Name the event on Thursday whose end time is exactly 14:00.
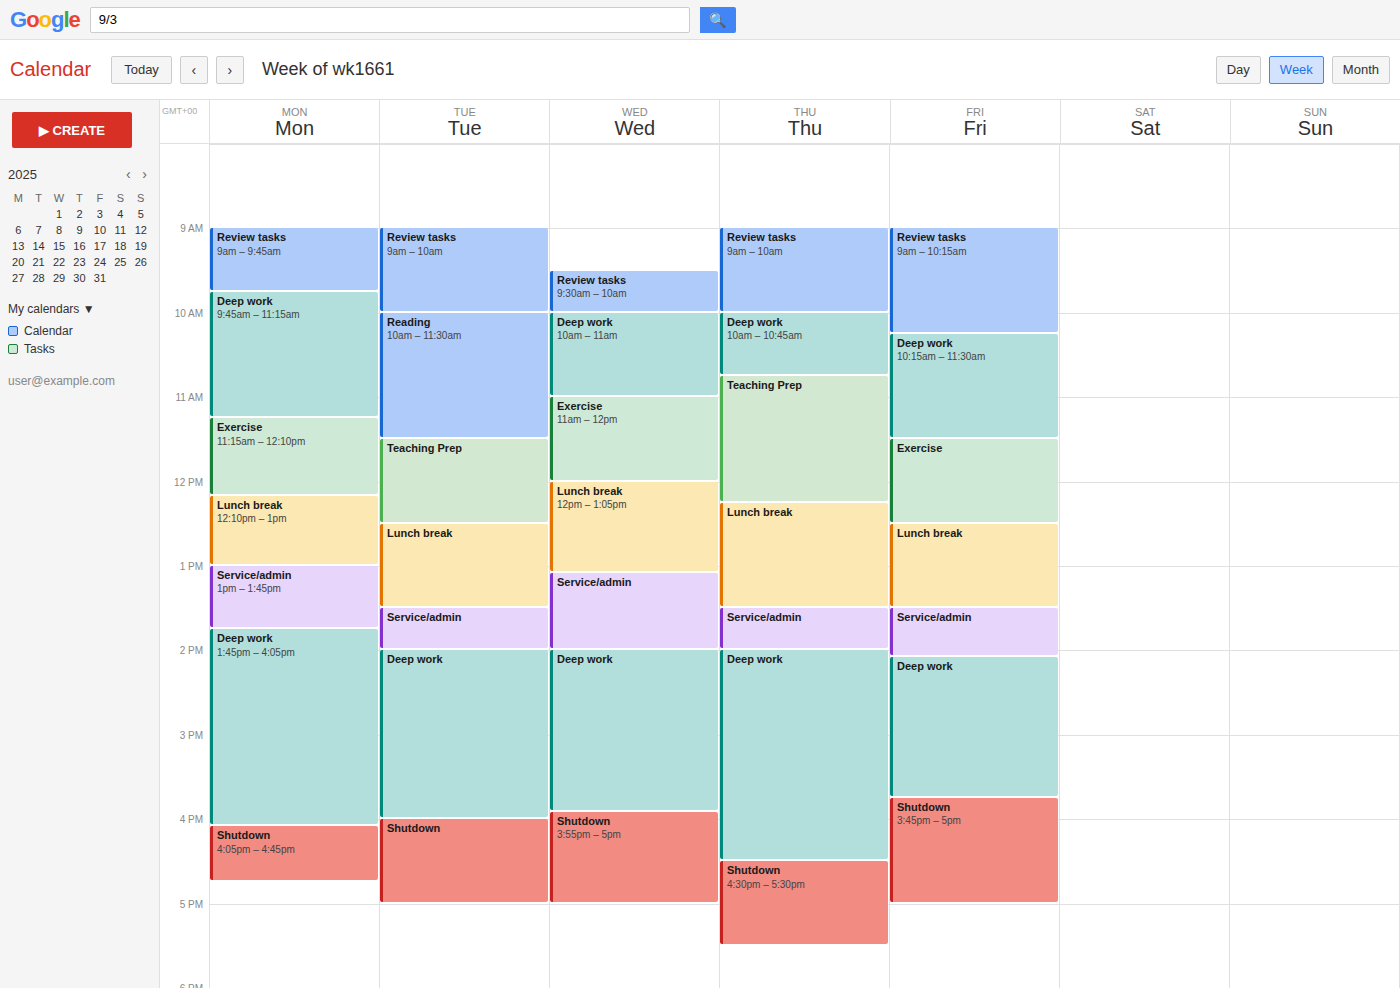
"Service/admin"